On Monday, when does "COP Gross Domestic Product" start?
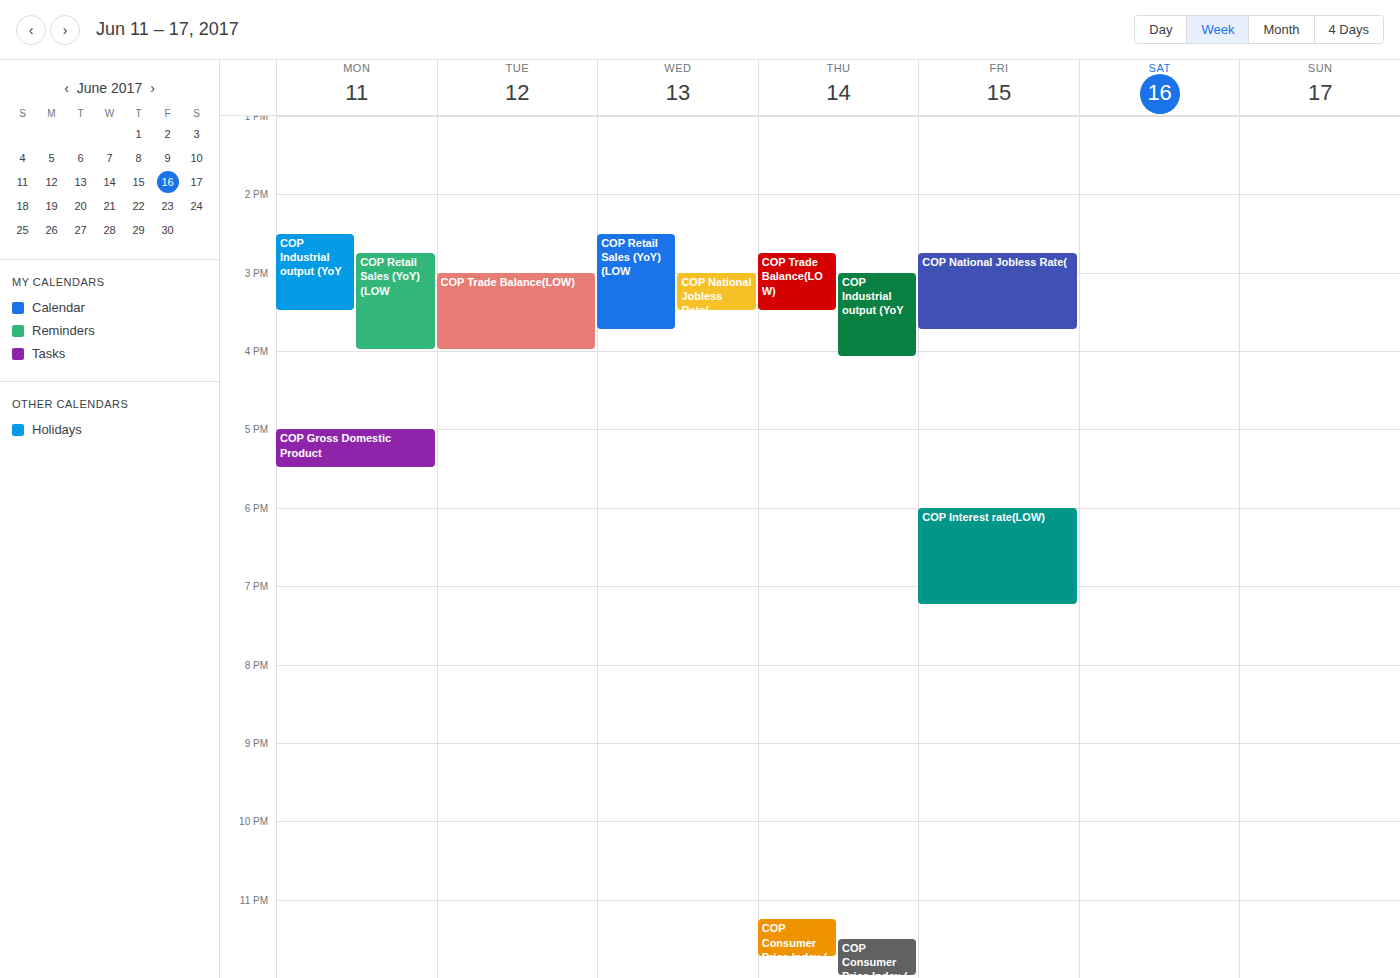
5:00 PM